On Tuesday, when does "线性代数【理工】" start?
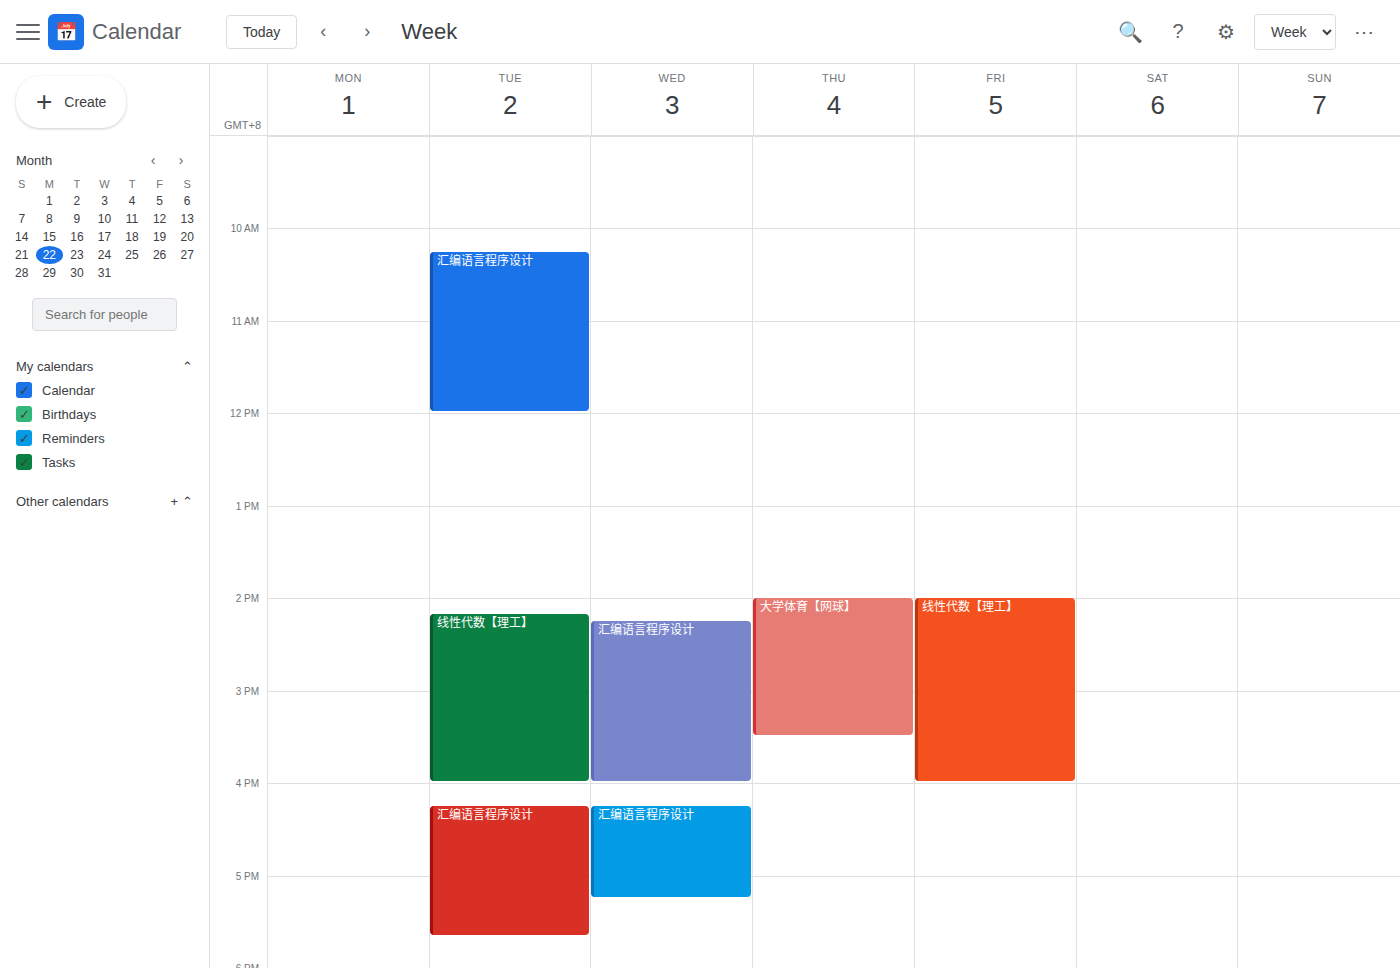
2:10 PM